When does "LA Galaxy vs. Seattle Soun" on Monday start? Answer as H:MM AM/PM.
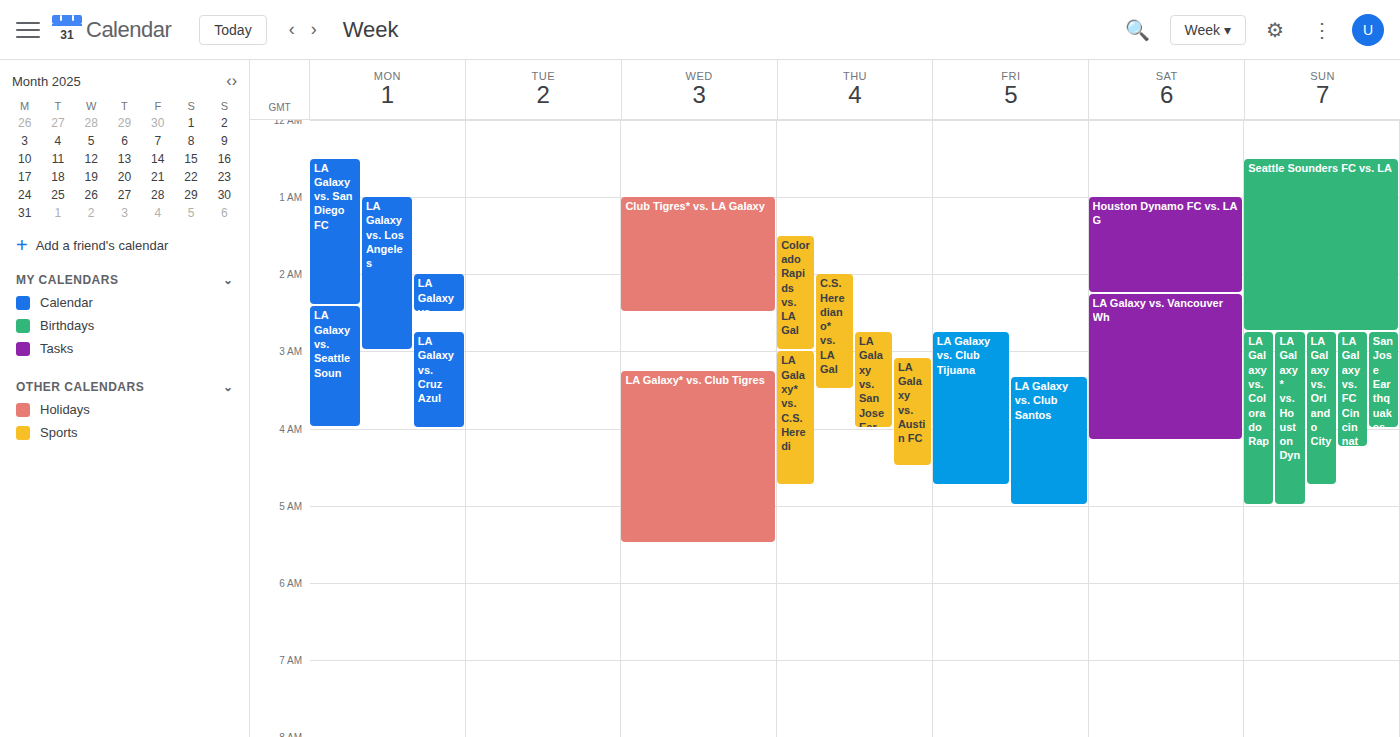
2:25 AM